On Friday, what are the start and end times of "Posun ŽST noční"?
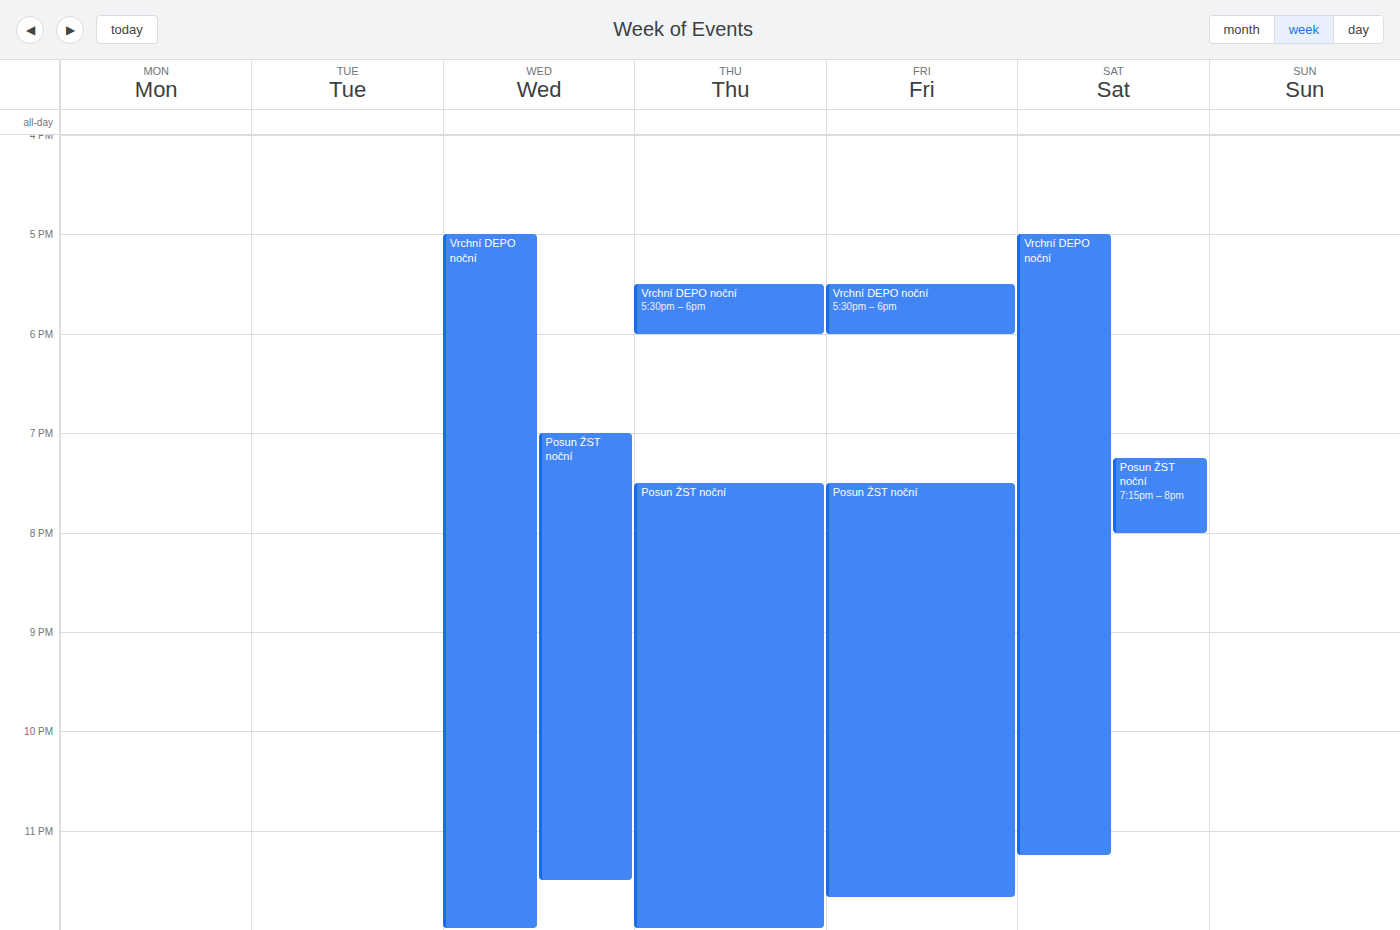
7:30 PM to 11:40 PM